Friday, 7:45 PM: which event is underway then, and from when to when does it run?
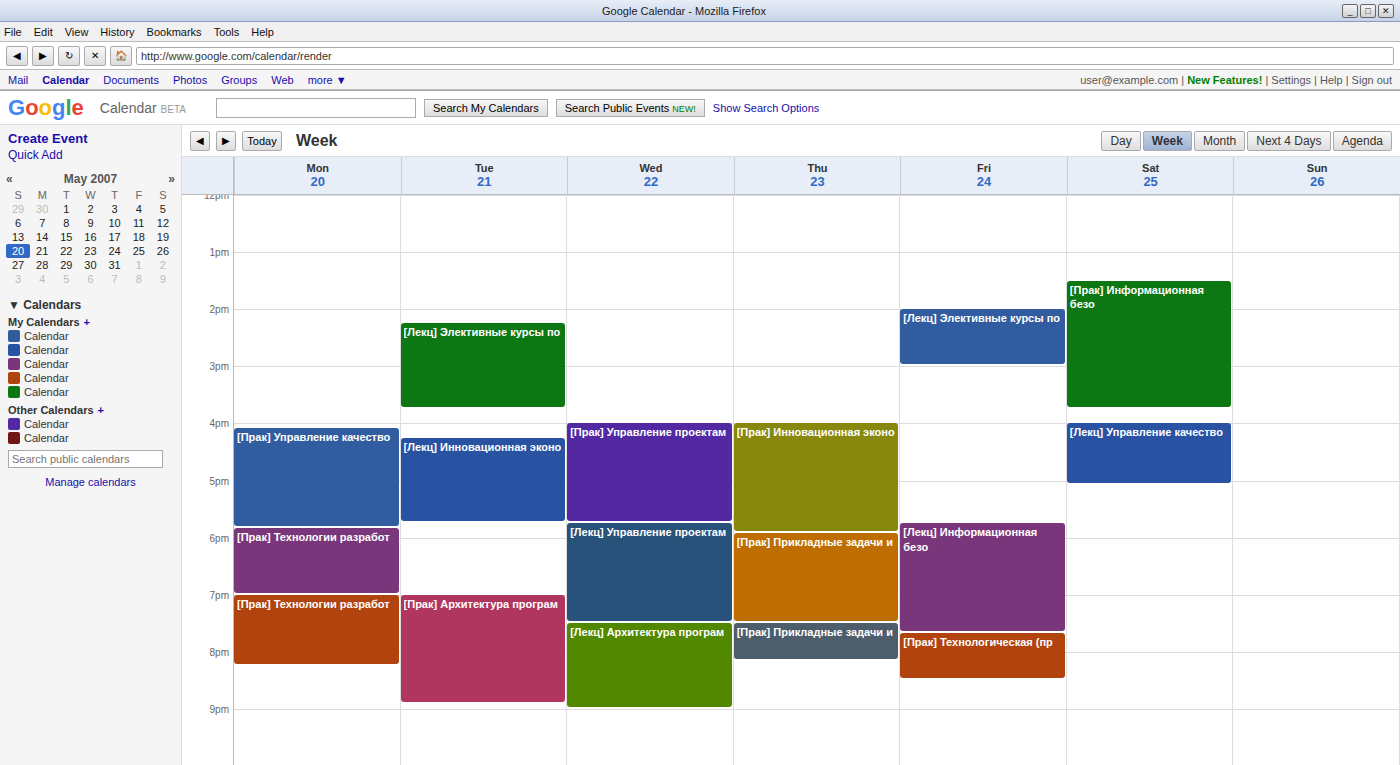
"[Прак] Технологическая (пр", 7:40 PM to 8:30 PM